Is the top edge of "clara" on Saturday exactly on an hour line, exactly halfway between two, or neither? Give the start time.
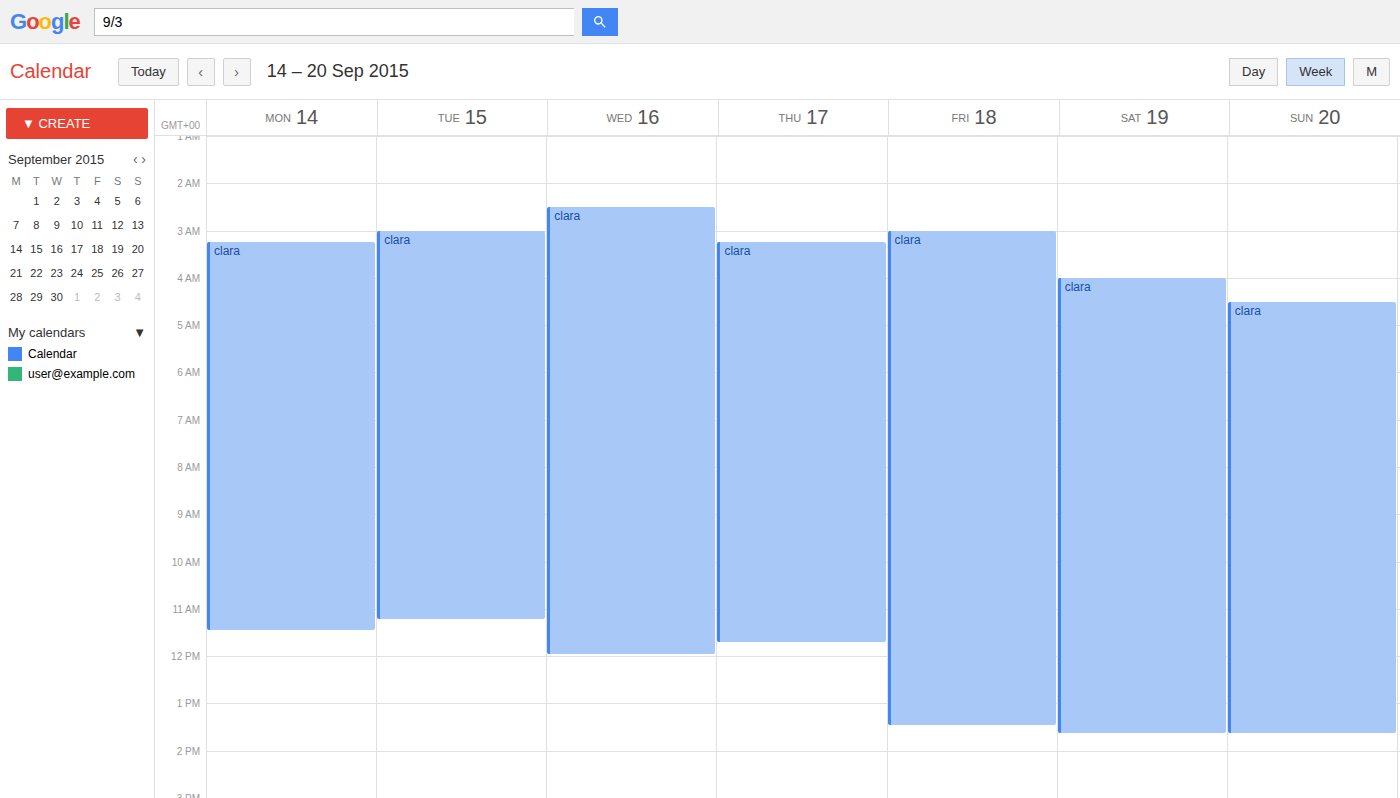
4:00 AM -- exactly on the 4 AM line.